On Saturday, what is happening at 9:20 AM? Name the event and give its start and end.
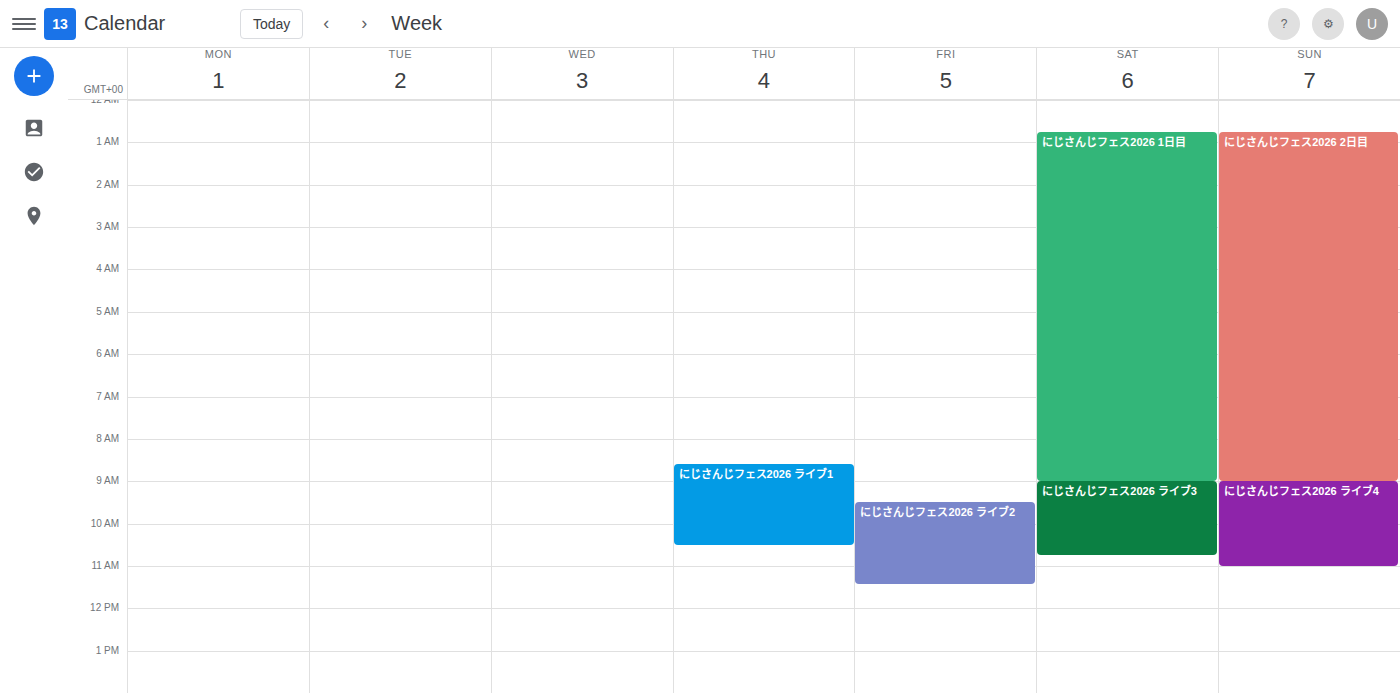
"にじさんじフェス2026 ライブ3", 9:00 AM to 10:45 AM